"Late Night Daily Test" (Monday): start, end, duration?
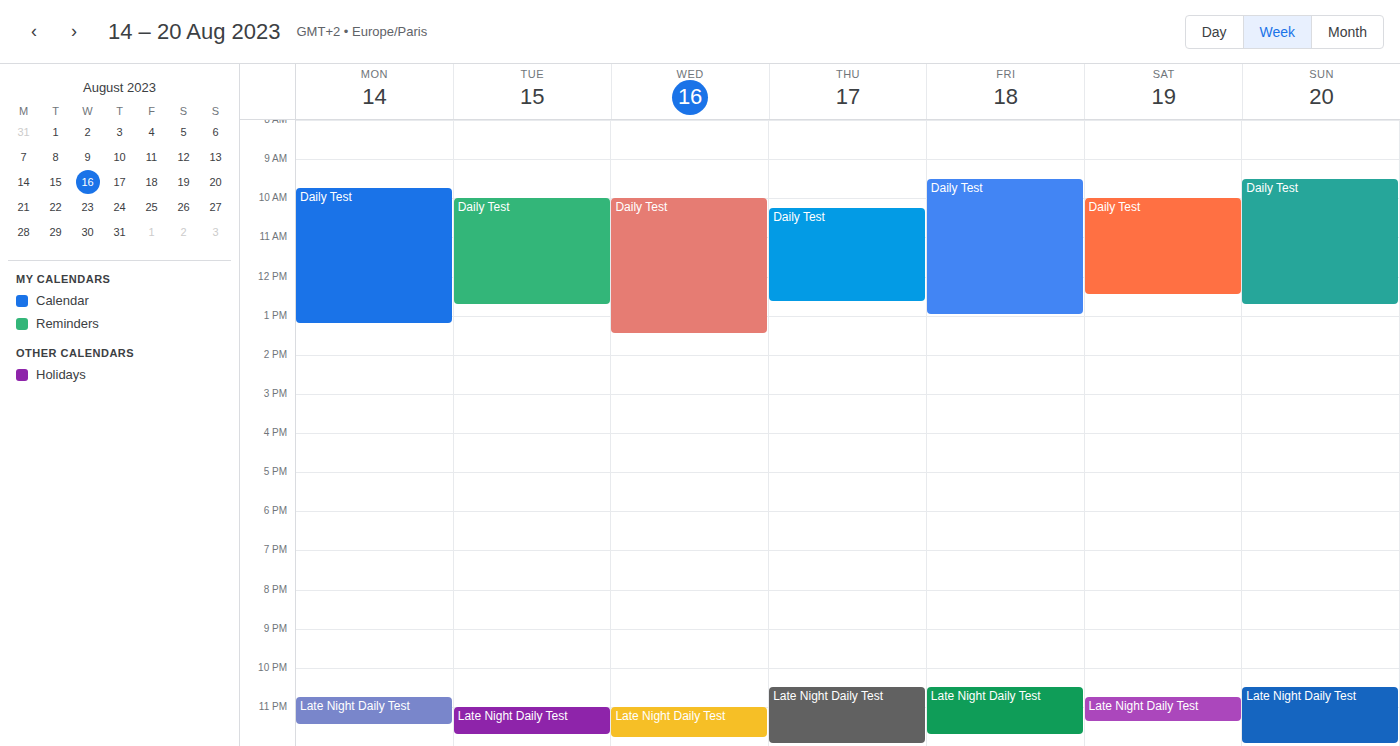
10:45 PM to 11:30 PM, 45 minutes